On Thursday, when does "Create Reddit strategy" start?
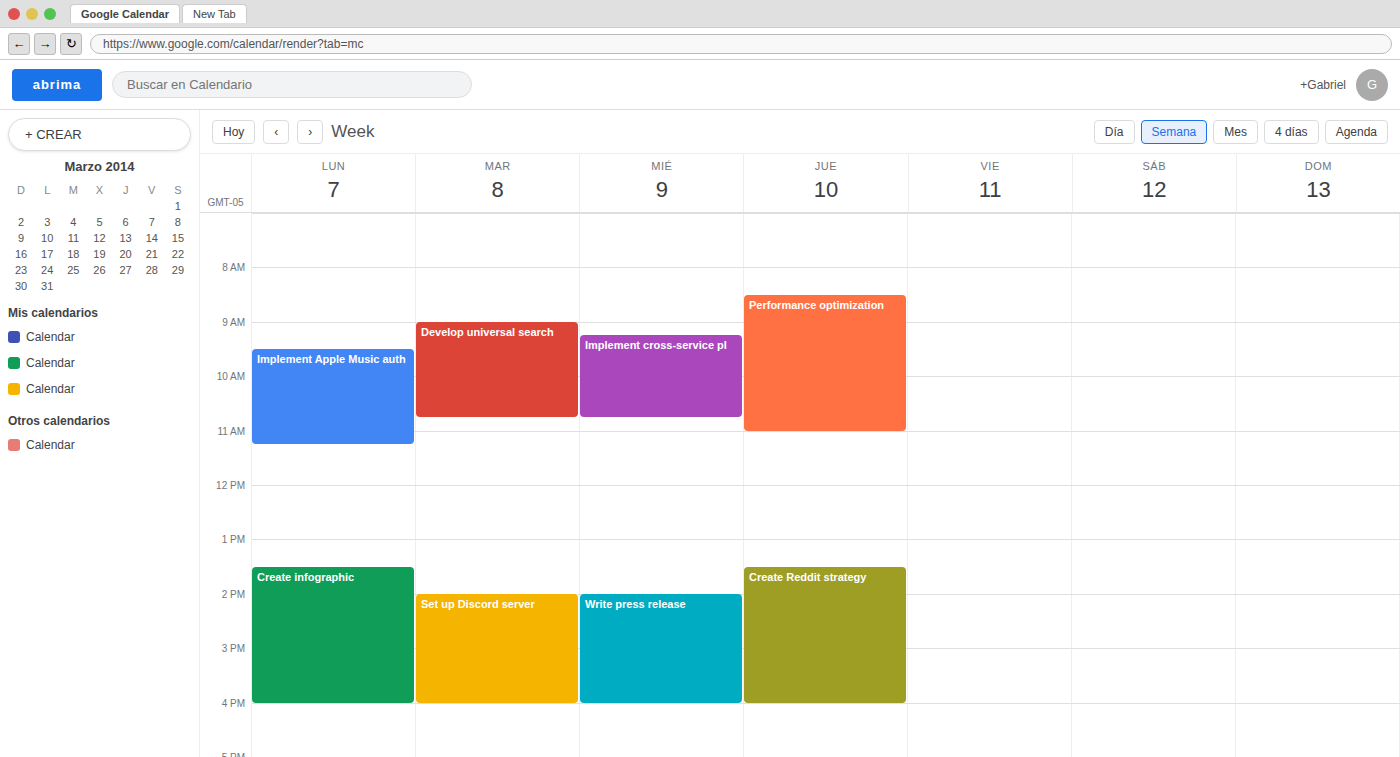
13:30